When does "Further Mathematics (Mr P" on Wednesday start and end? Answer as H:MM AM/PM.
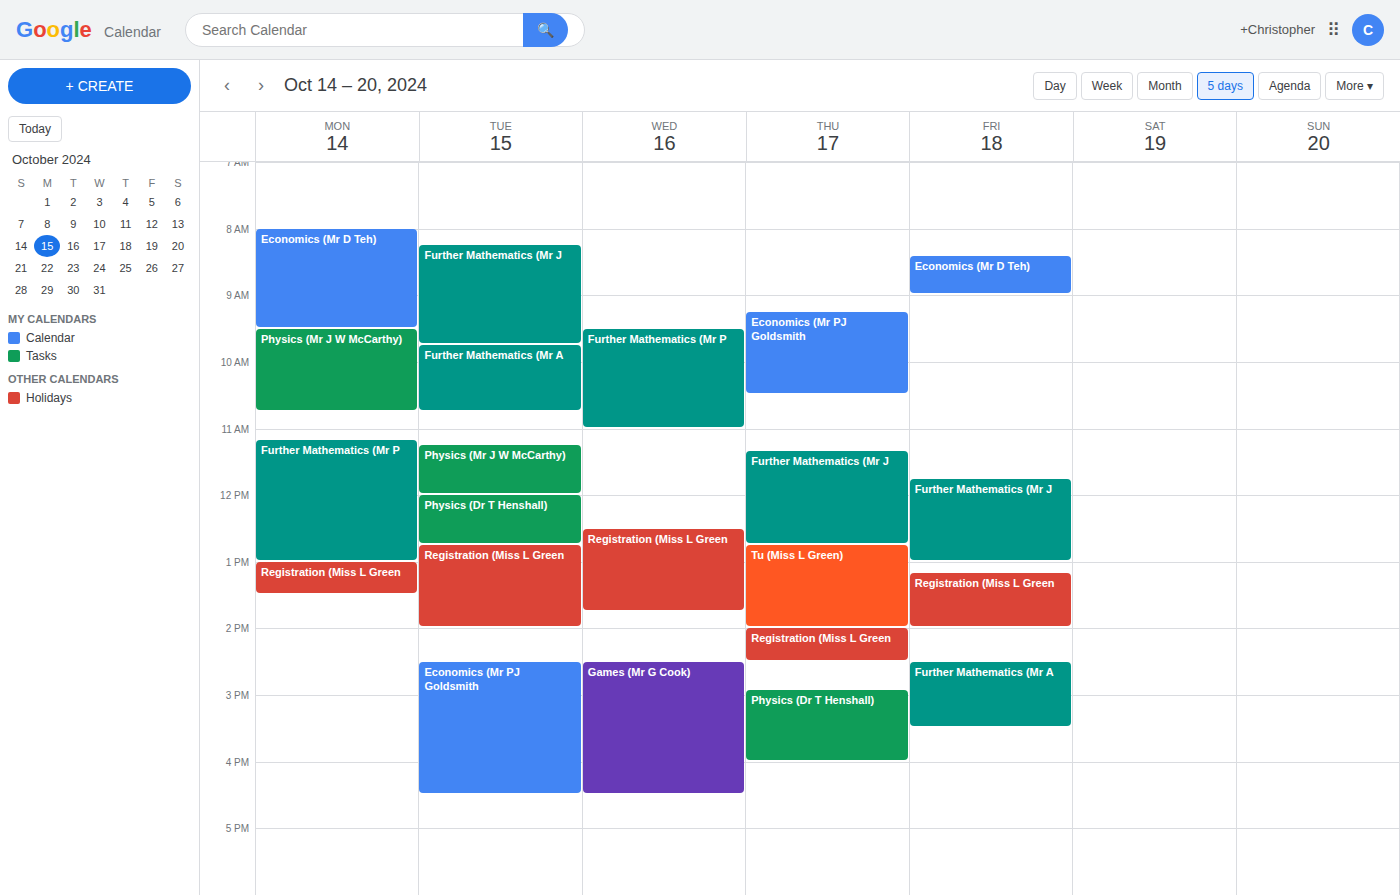
9:30 AM to 11:00 AM